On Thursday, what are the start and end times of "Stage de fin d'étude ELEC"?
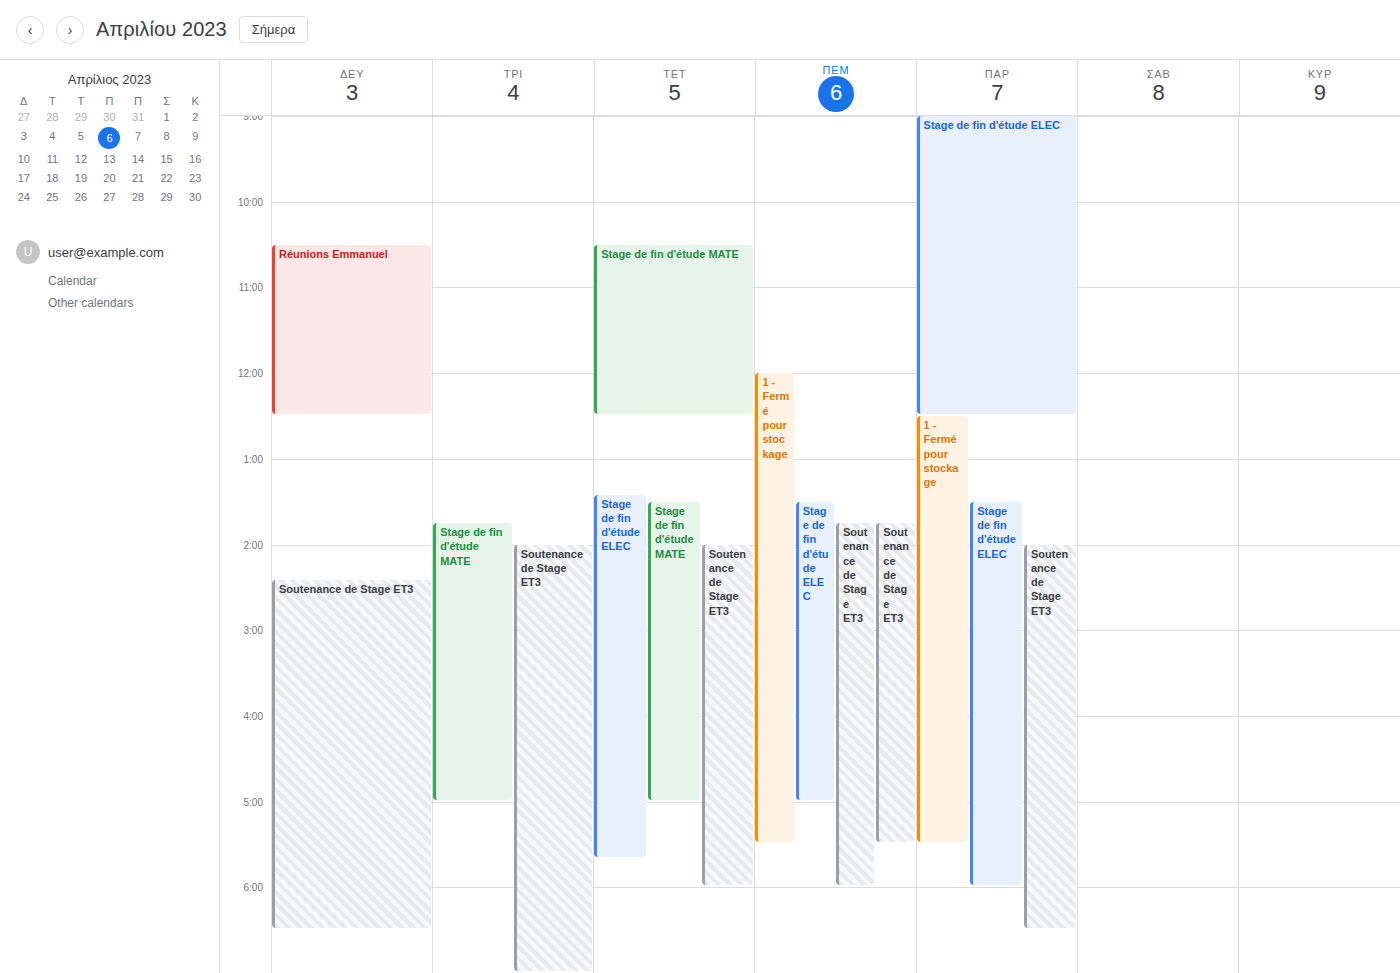
13:30 to 17:00